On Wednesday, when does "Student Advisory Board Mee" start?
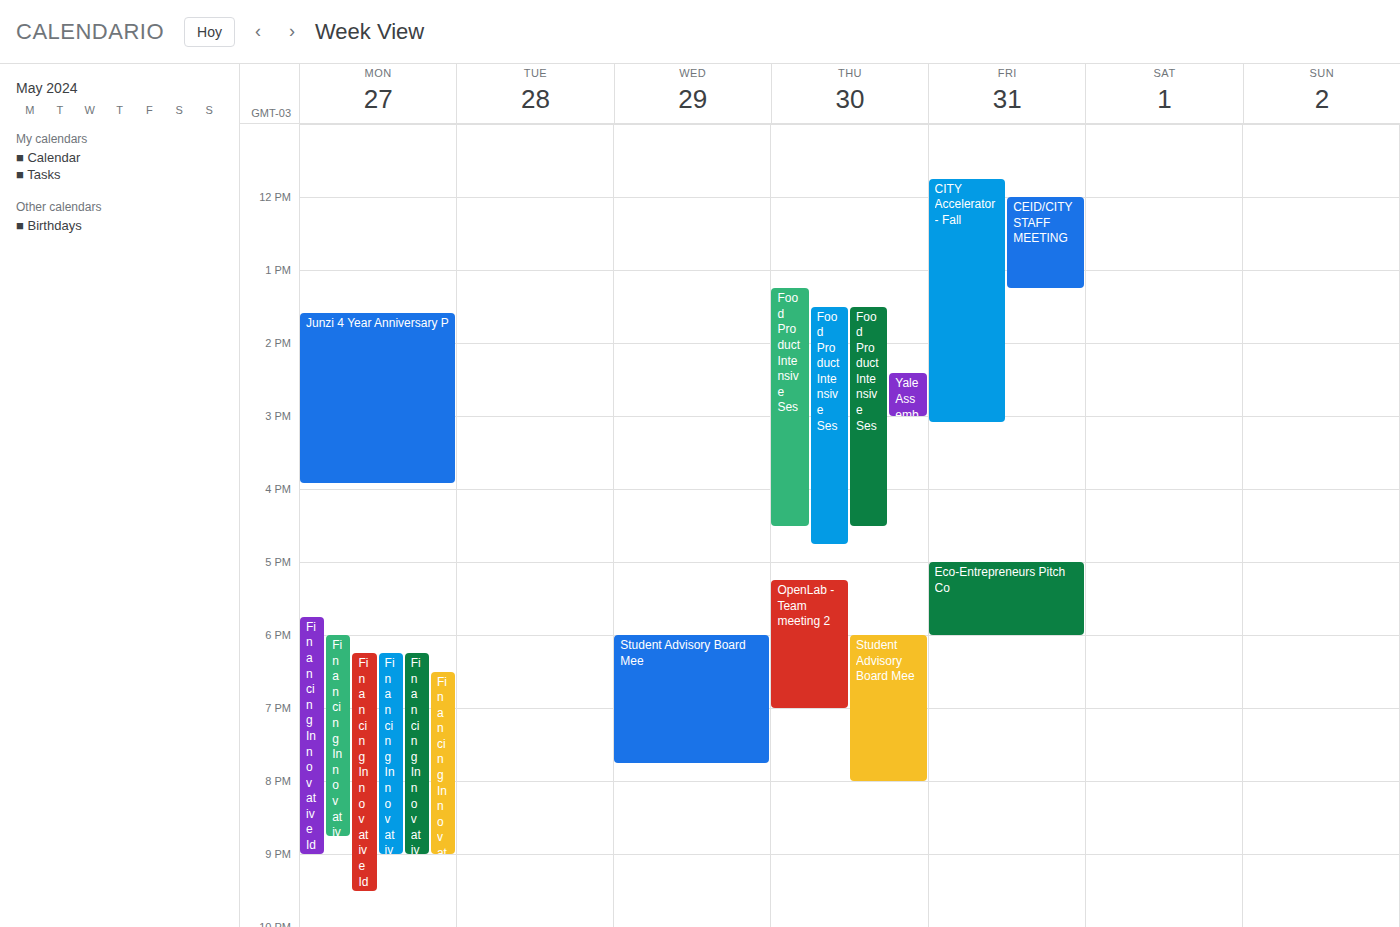
6:00 PM